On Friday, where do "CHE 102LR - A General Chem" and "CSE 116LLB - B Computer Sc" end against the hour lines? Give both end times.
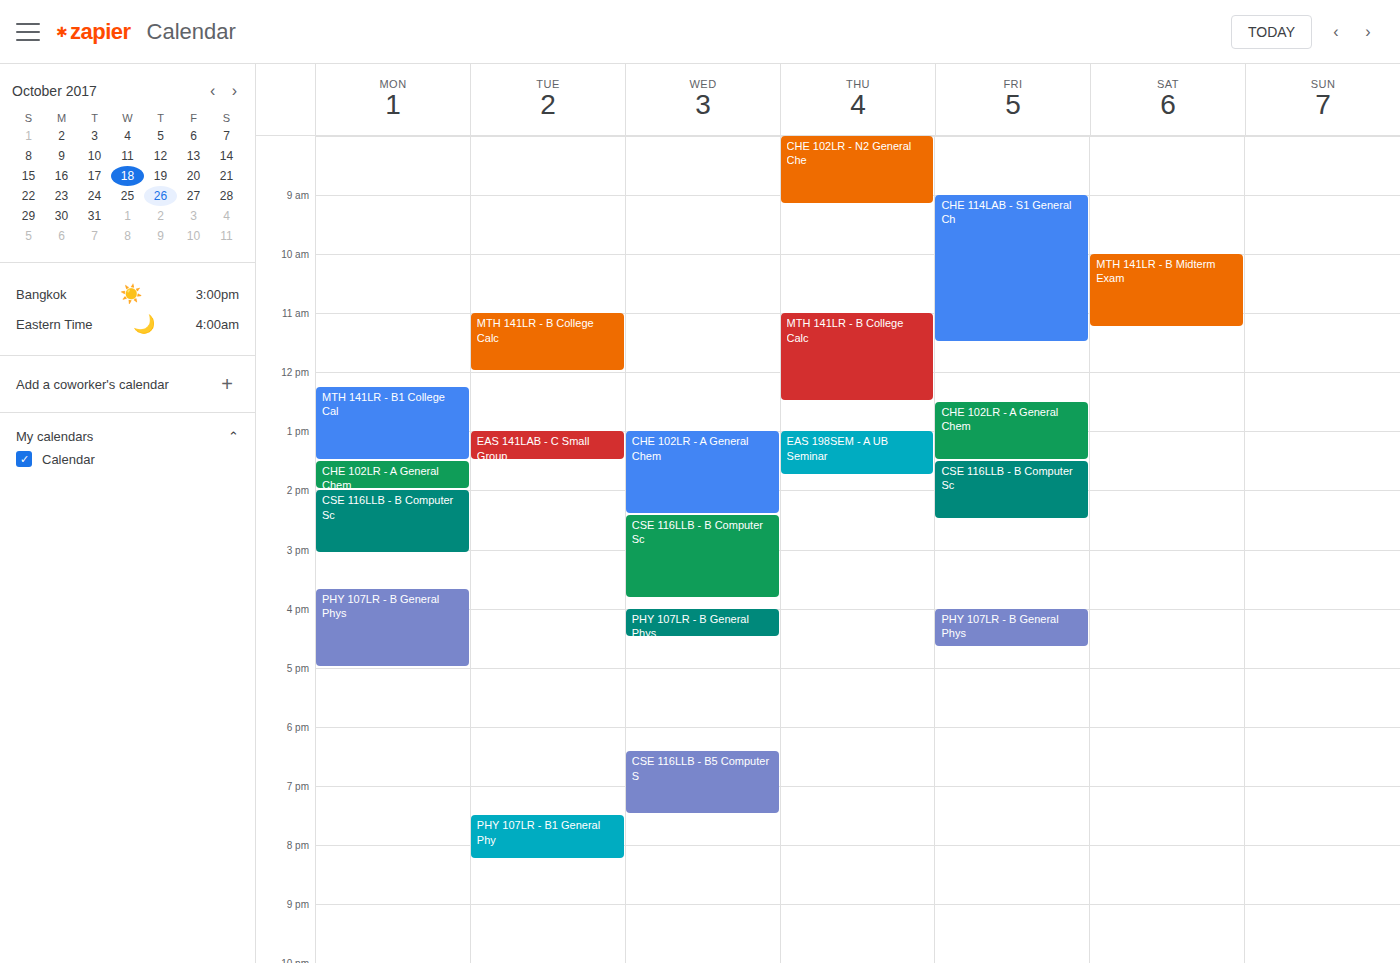
"CHE 102LR - A General Chem": 1:30 PM, halfway between the 1 PM and 2 PM lines. "CSE 116LLB - B Computer Sc": 2:30 PM, halfway between the 2 PM and 3 PM lines.